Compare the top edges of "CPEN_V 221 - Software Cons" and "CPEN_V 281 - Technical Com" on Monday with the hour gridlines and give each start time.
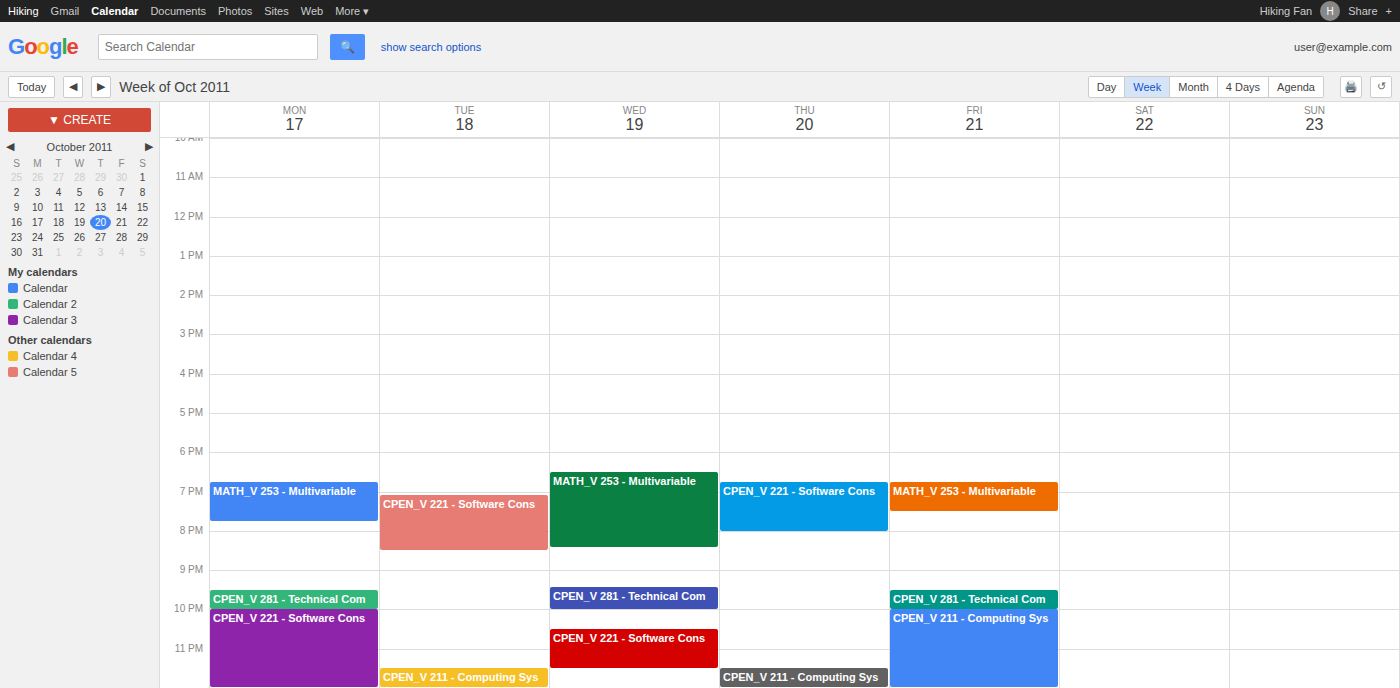
"CPEN_V 221 - Software Cons": 22:00, exactly on the 22:00 line. "CPEN_V 281 - Technical Com": 21:30, halfway between the 21:00 and 22:00 lines.